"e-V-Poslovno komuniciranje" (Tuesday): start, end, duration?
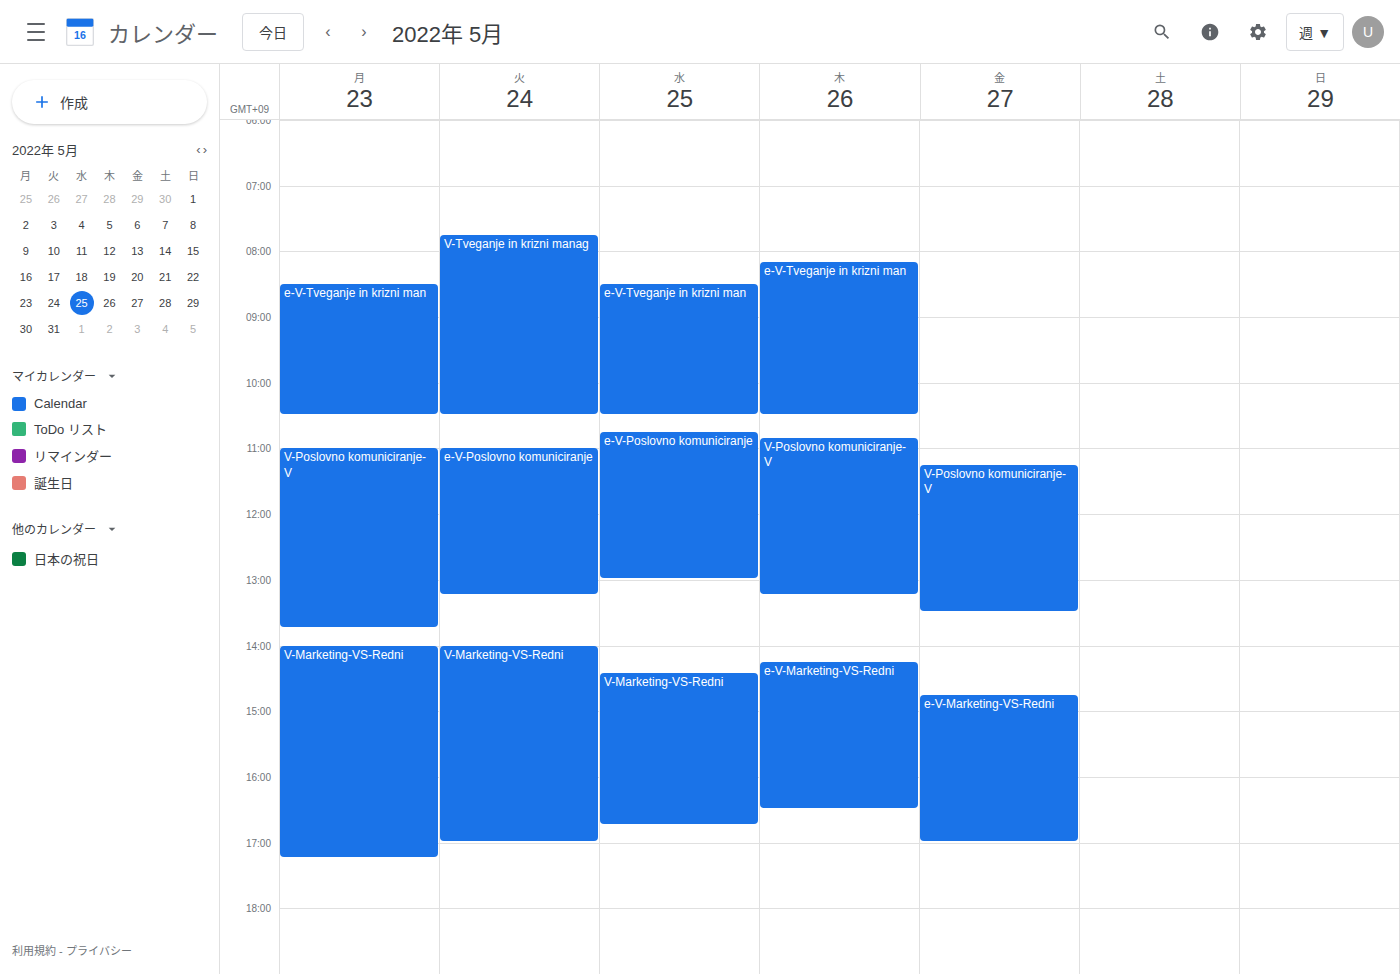
11:00 AM to 1:15 PM, 2 hours 15 minutes